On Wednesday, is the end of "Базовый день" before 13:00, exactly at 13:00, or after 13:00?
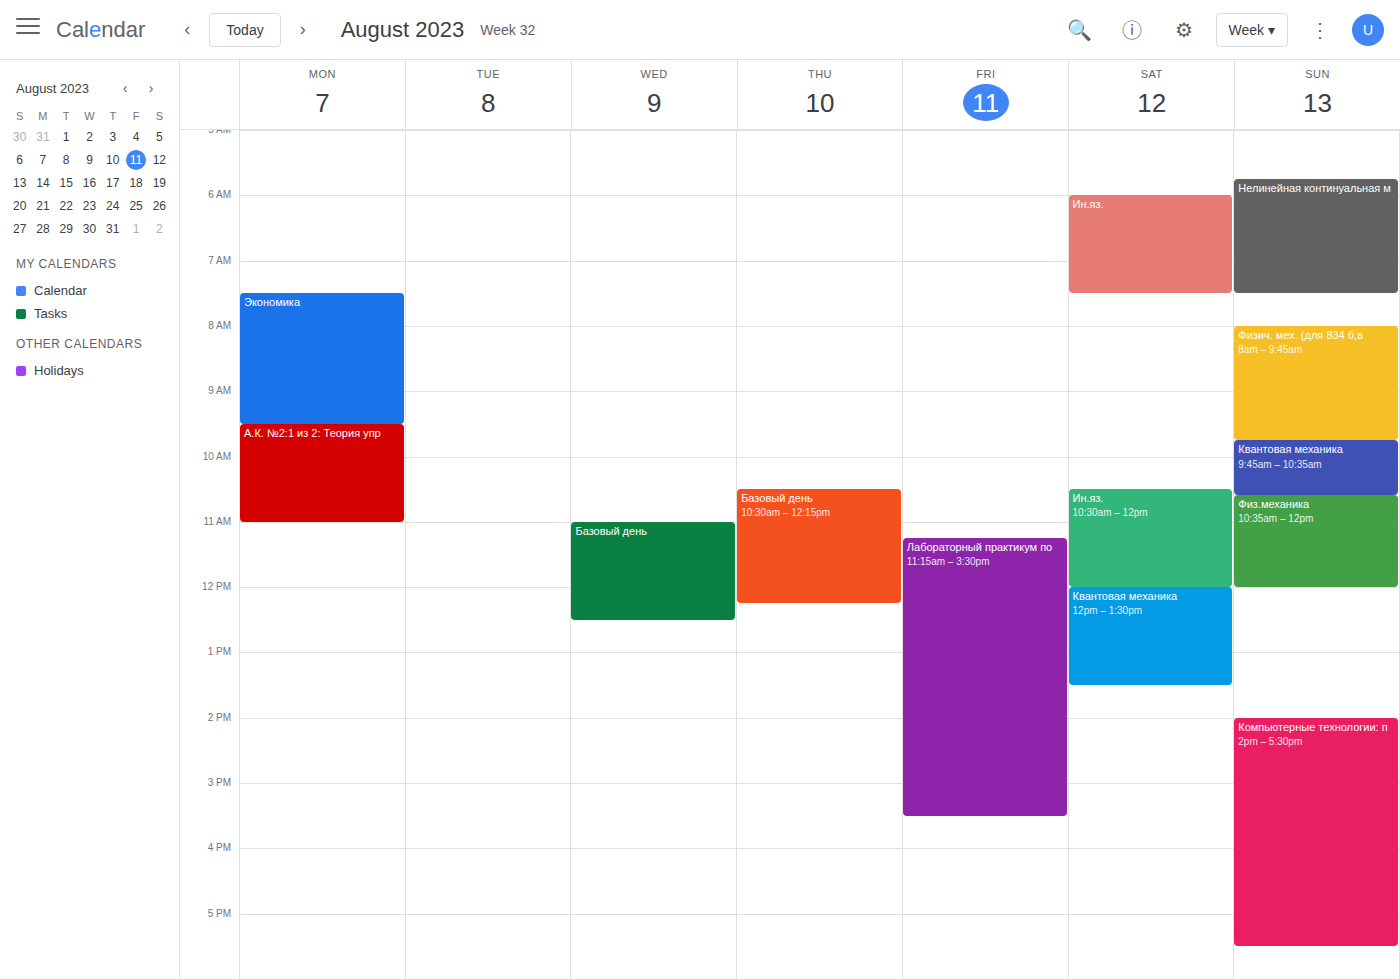
12:30 -- before 13:00, 30 minutes above the 13:00 line.